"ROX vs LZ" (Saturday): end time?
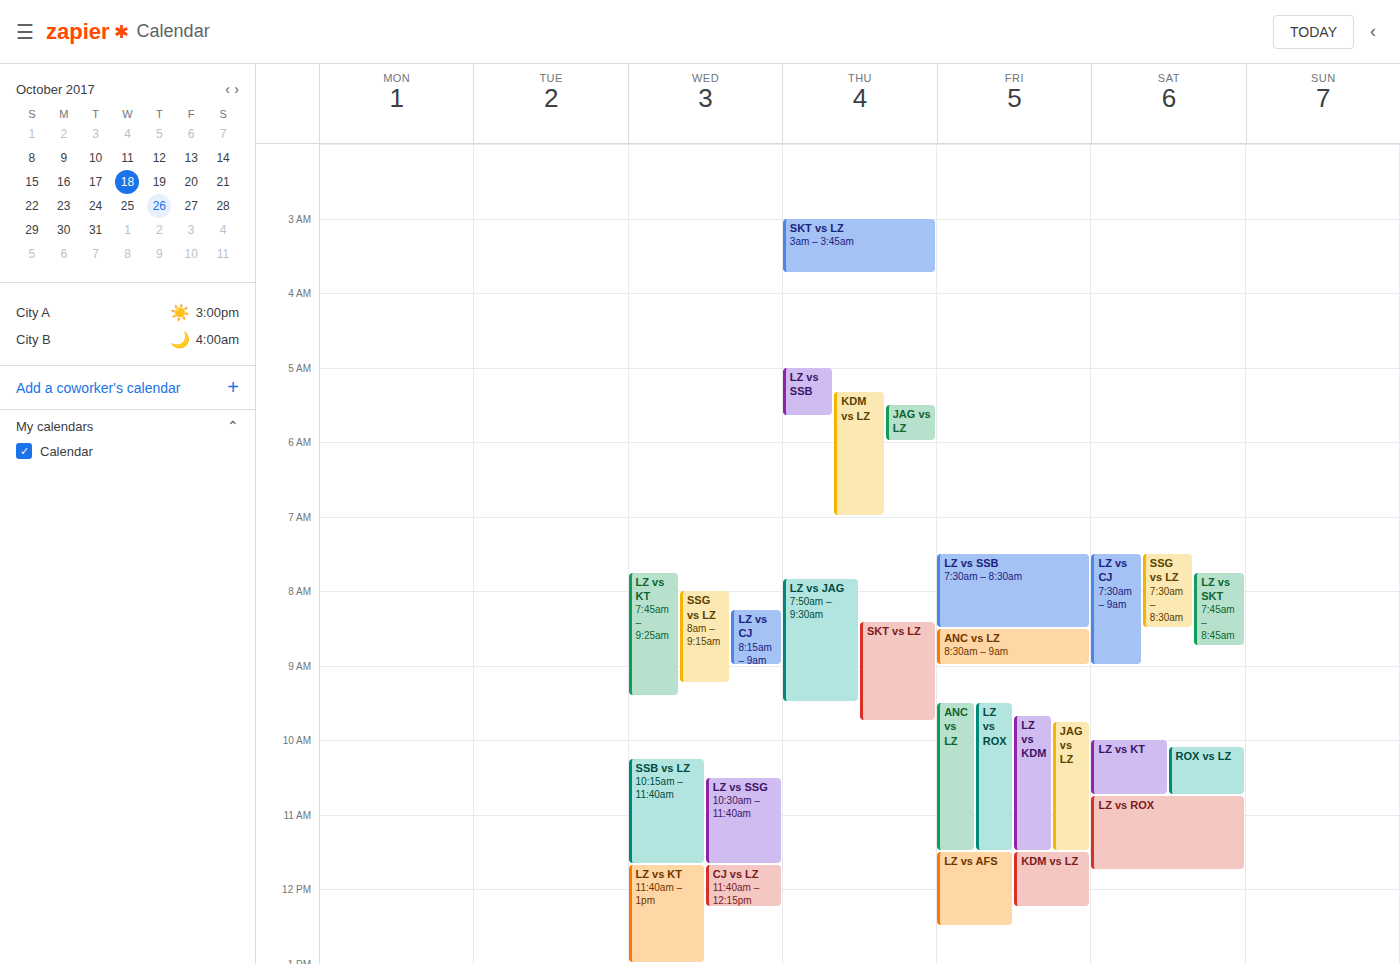
10:45 AM